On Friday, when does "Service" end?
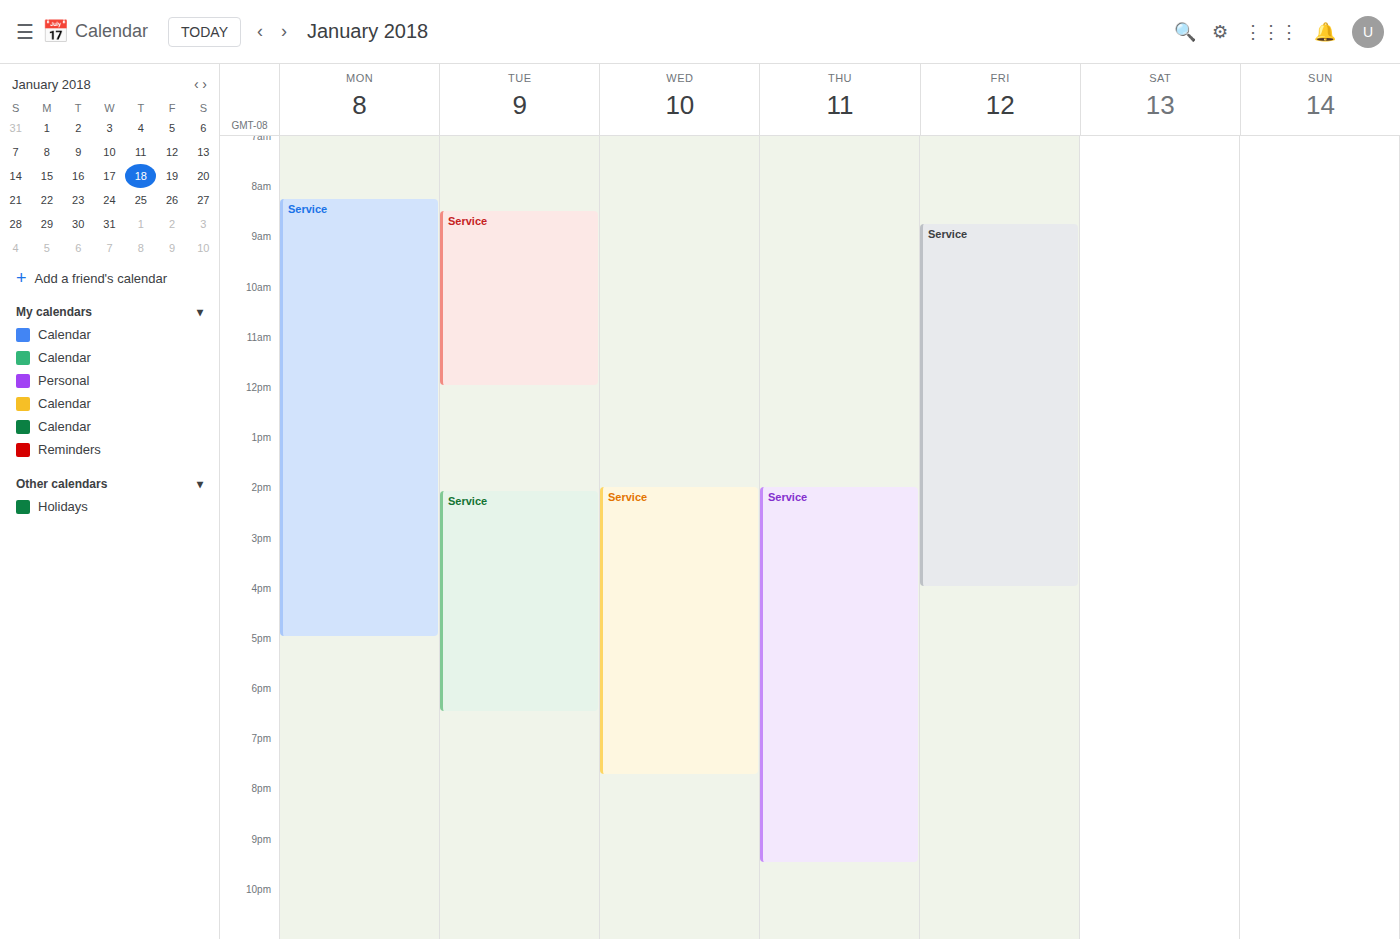
4:00 PM